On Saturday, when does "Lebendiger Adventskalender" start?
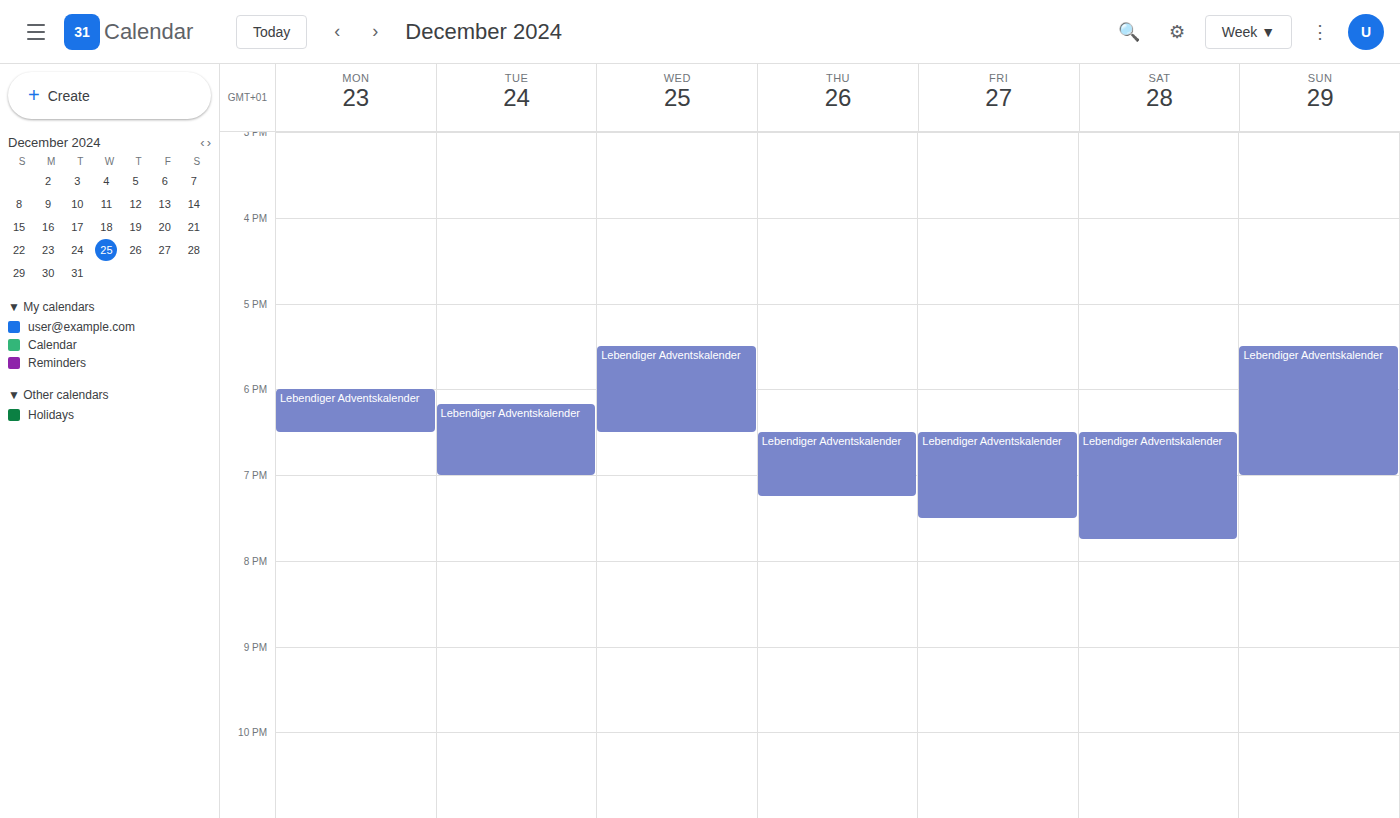
6:30 PM